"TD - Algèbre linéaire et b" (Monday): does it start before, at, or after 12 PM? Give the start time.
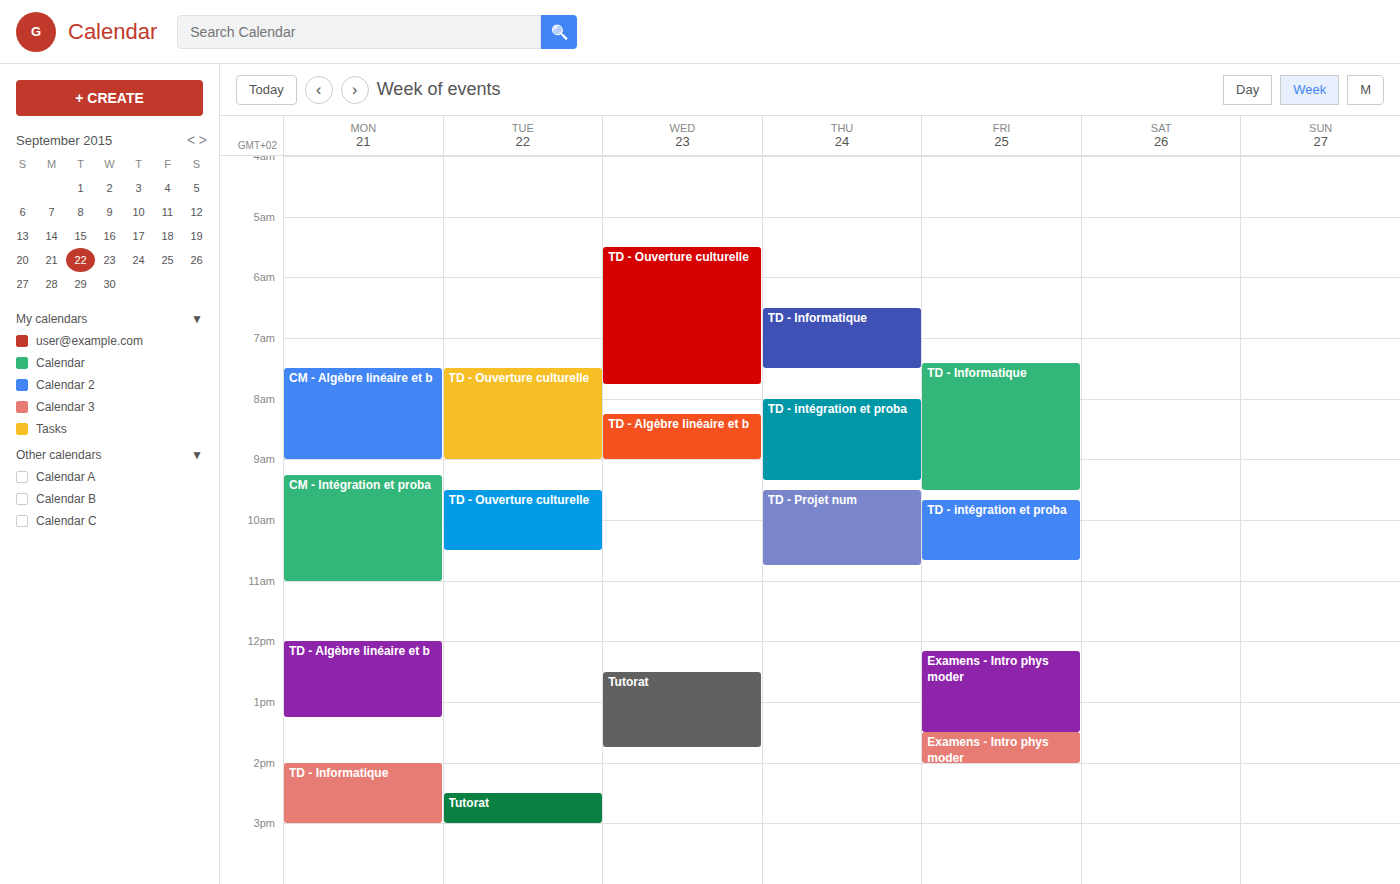
12:00 PM -- exactly at 12 PM, on the 12 PM line.